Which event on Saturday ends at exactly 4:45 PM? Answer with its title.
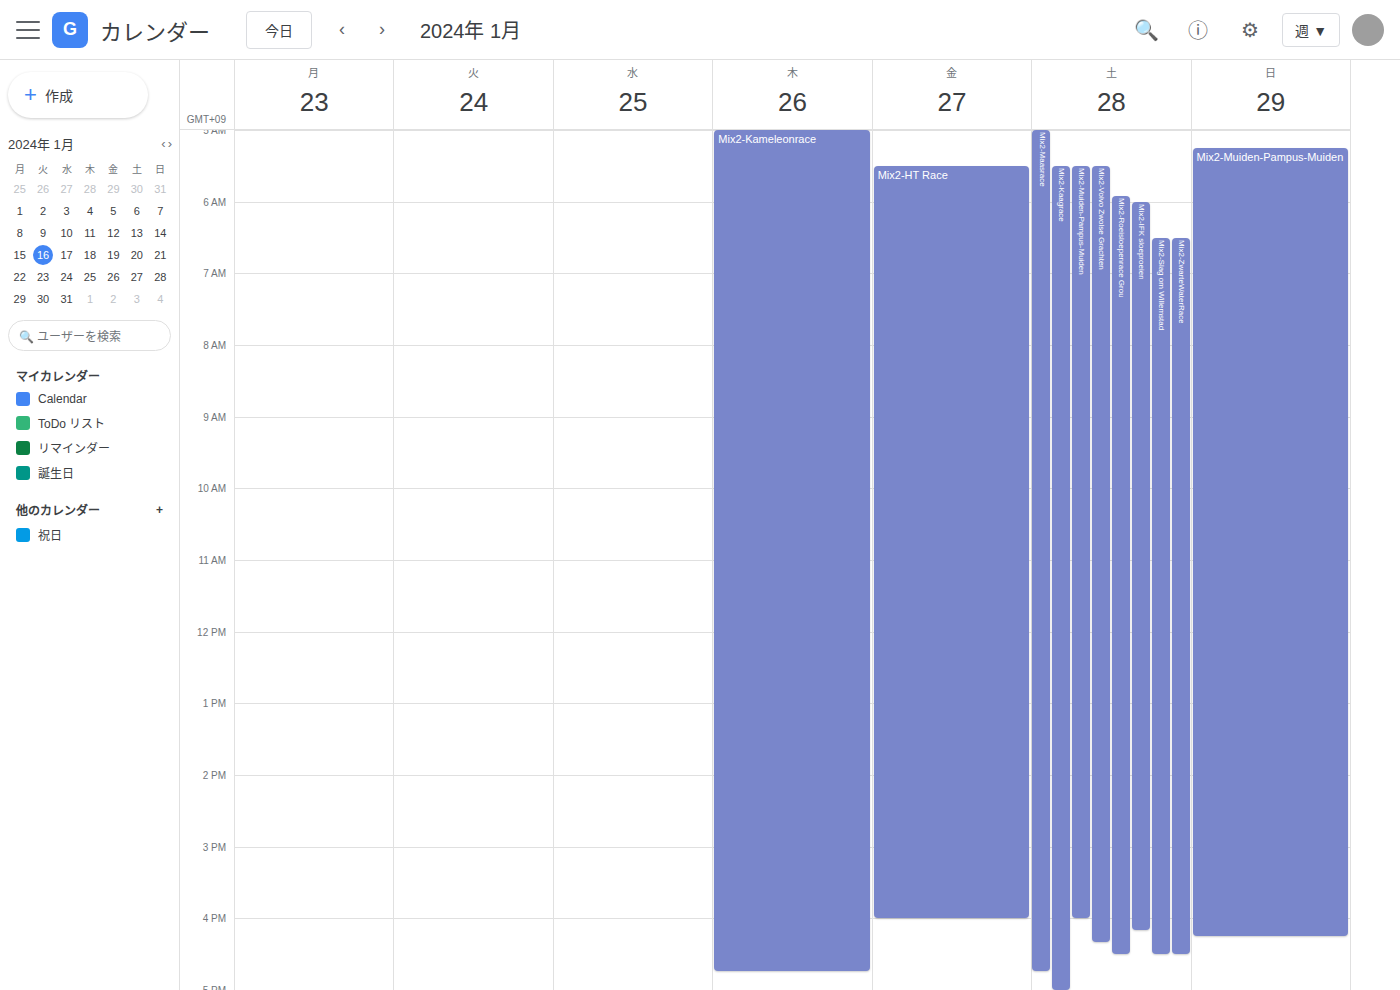
"Mix2-Maasrace"